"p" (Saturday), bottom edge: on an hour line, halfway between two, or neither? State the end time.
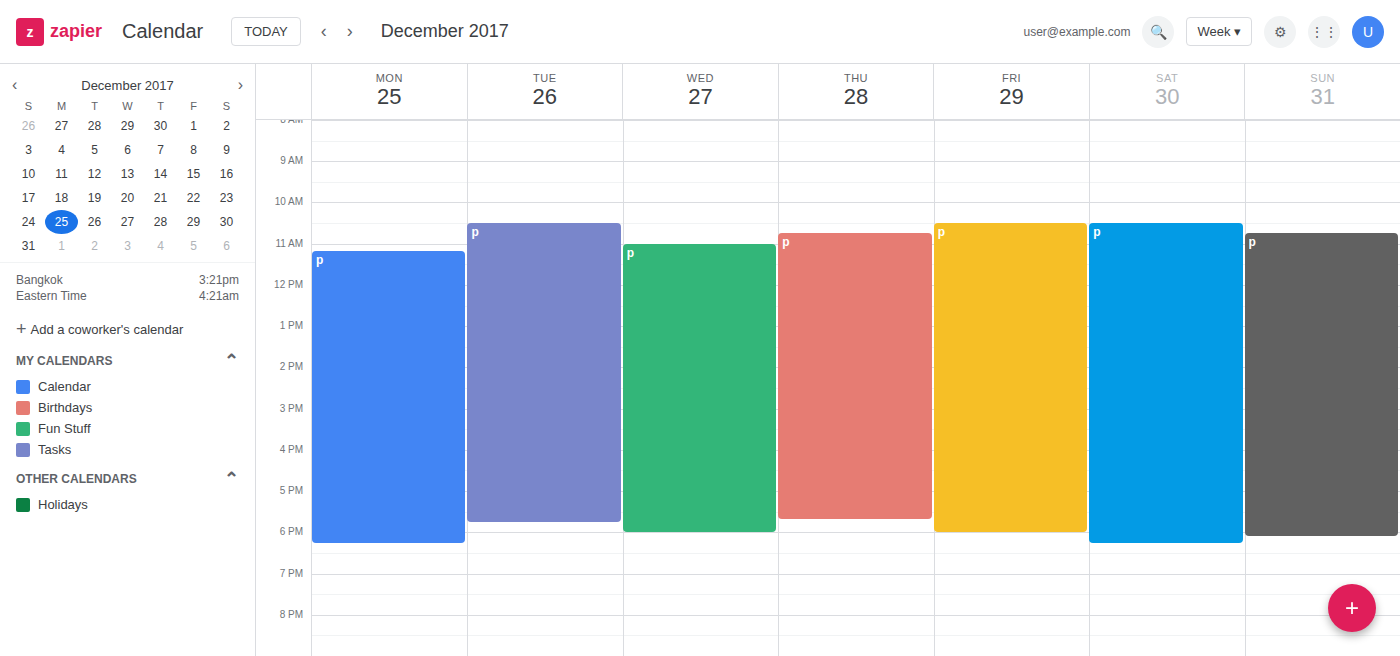
6:15 PM -- neither: a quarter of the way from the 6 PM line to the 7 PM line.